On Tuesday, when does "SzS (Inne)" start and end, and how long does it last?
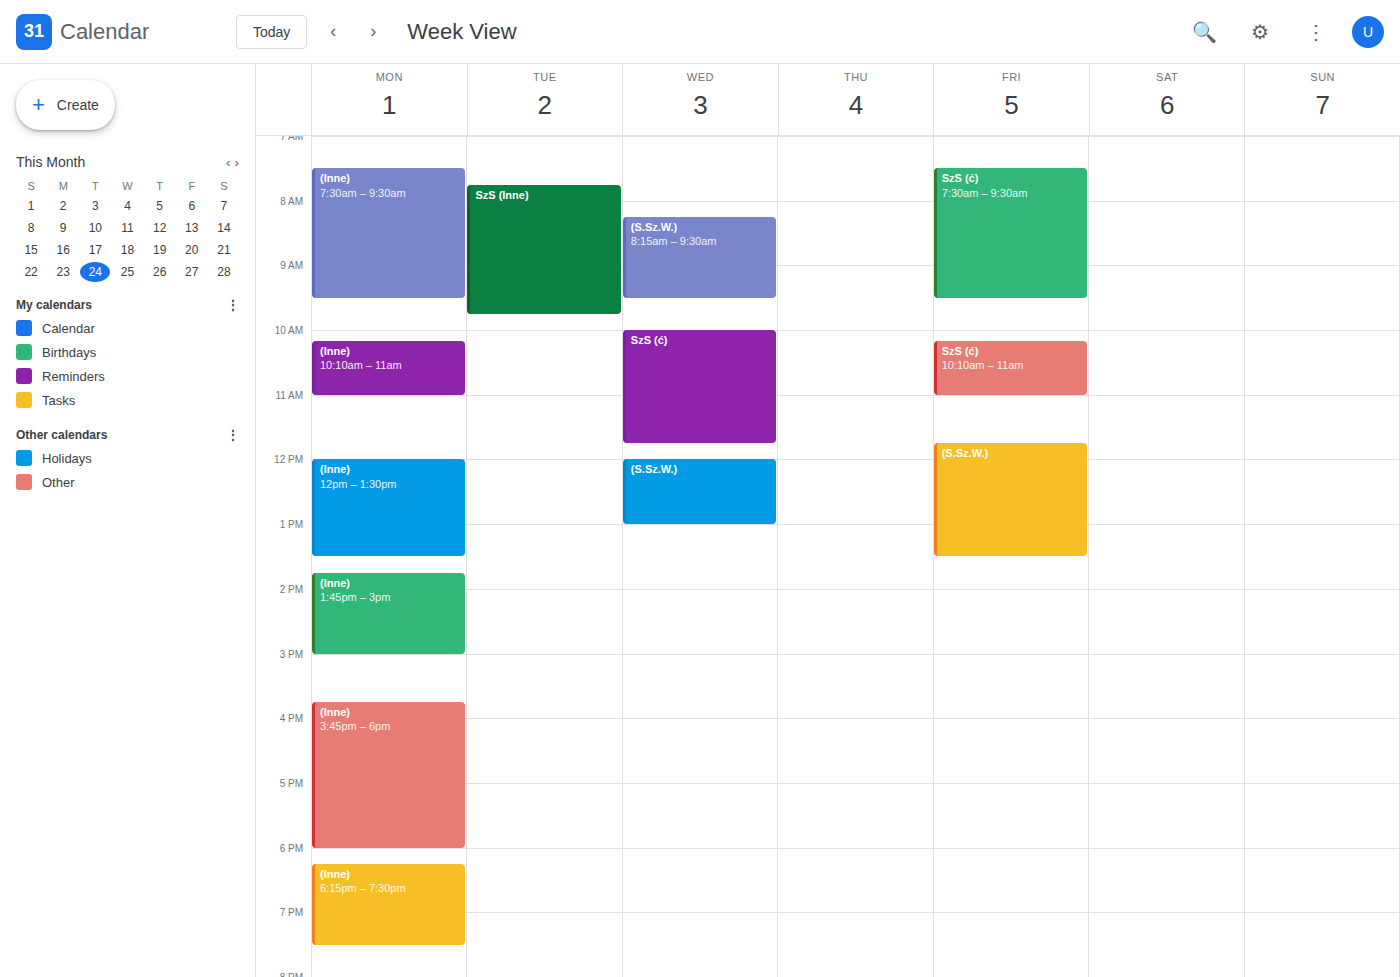
7:45 AM to 9:45 AM, 2 hours